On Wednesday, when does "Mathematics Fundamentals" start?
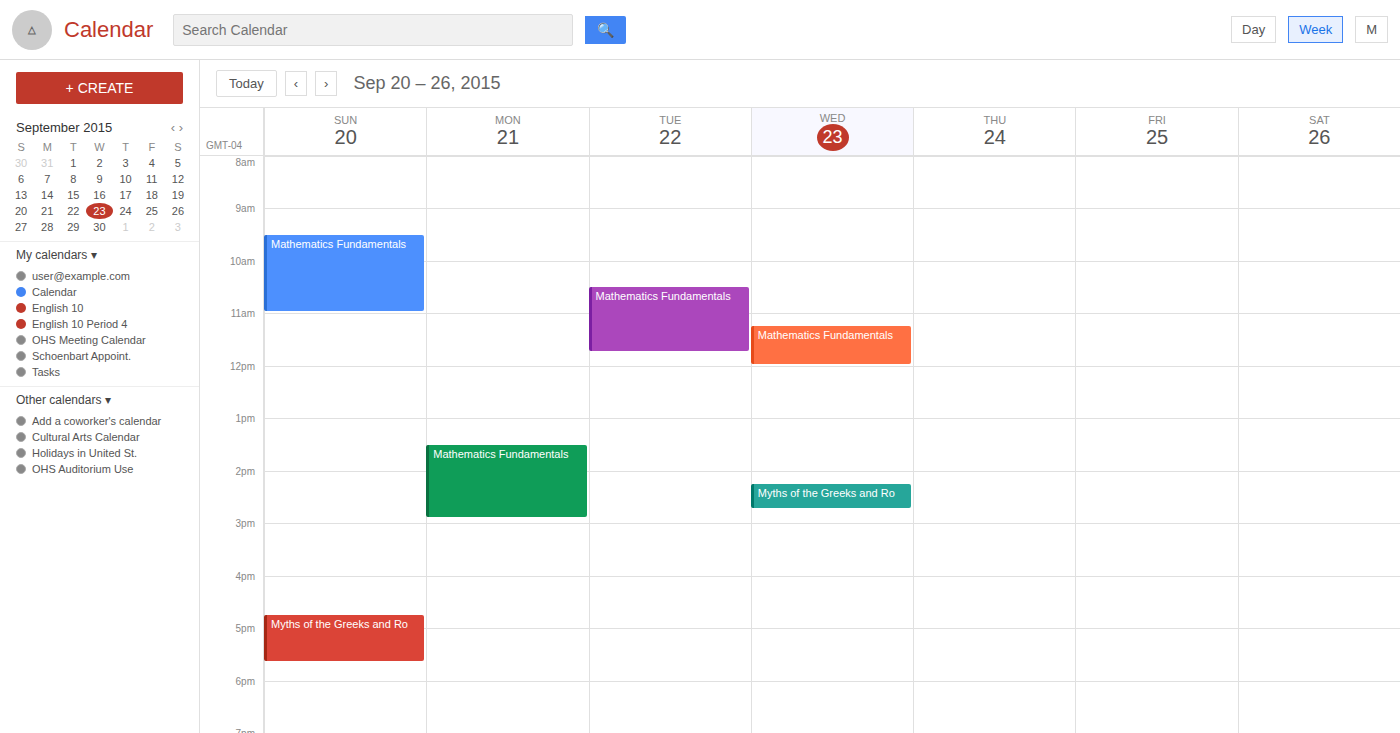
11:15 AM